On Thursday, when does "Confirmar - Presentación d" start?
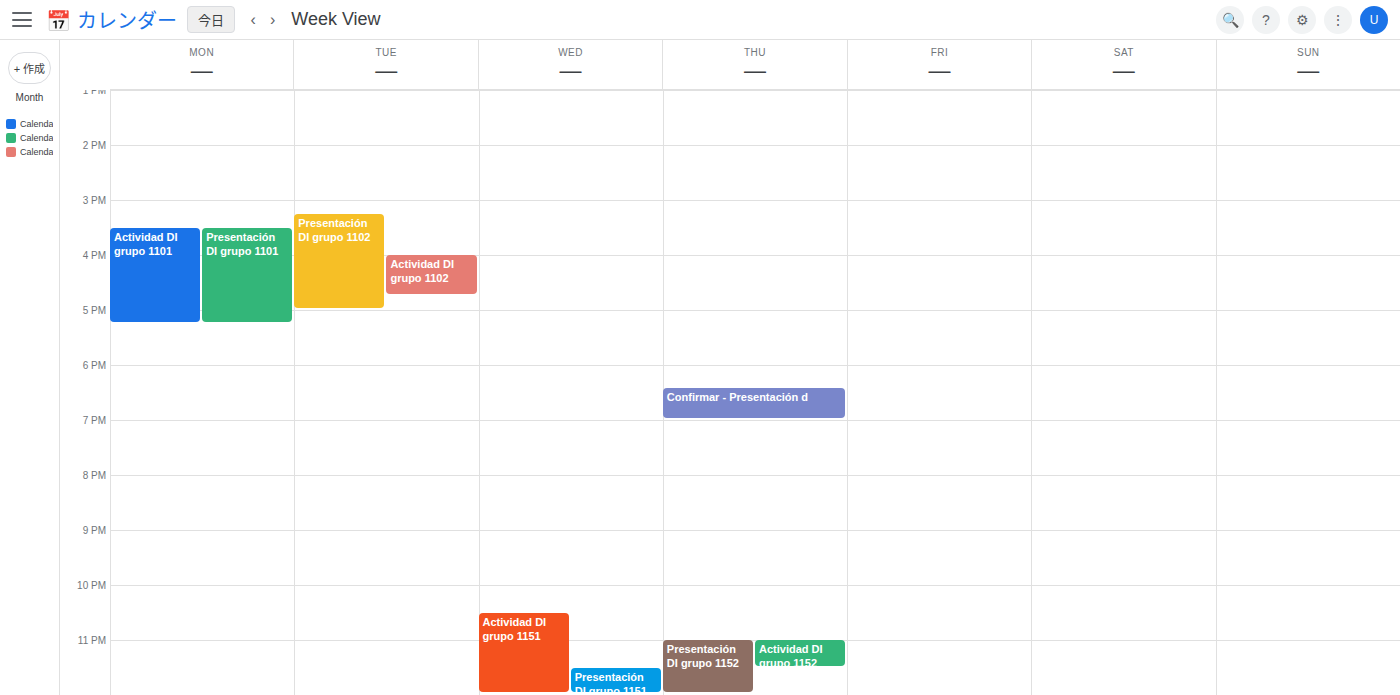
6:25 PM